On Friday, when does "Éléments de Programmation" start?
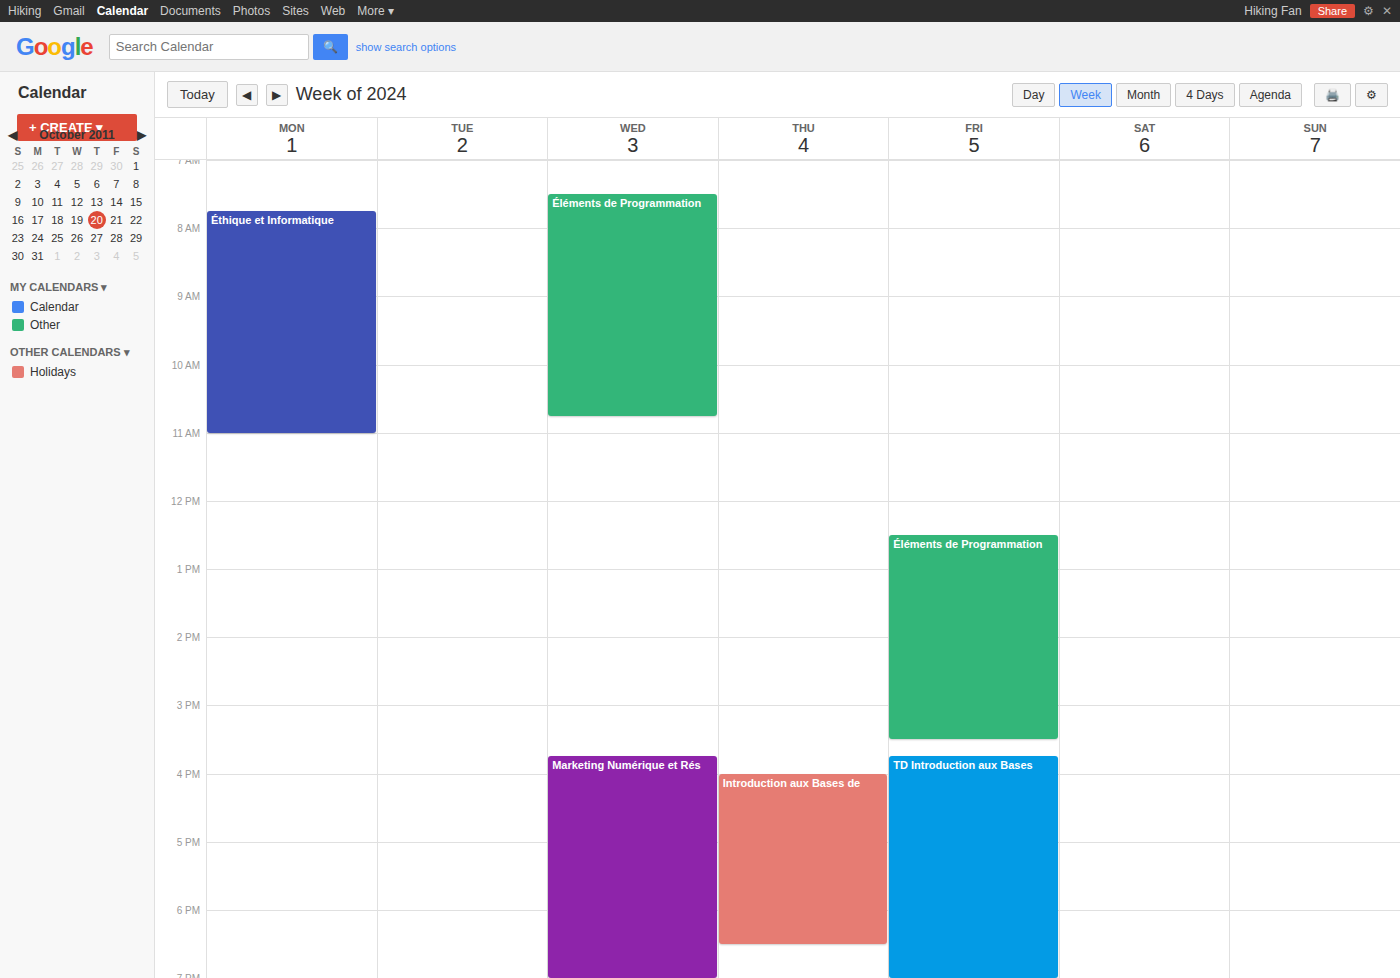
12:30 PM